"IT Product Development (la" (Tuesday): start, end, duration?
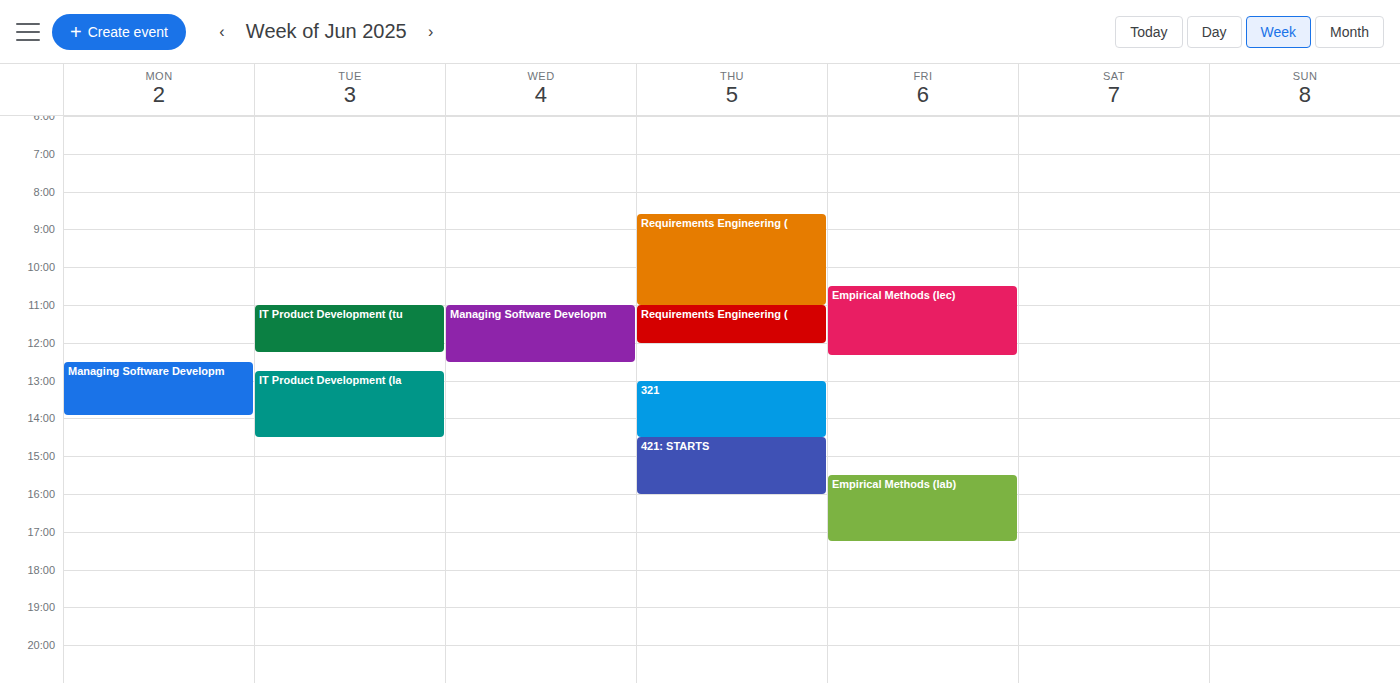
12:45 PM to 2:30 PM, 1 hour 45 minutes